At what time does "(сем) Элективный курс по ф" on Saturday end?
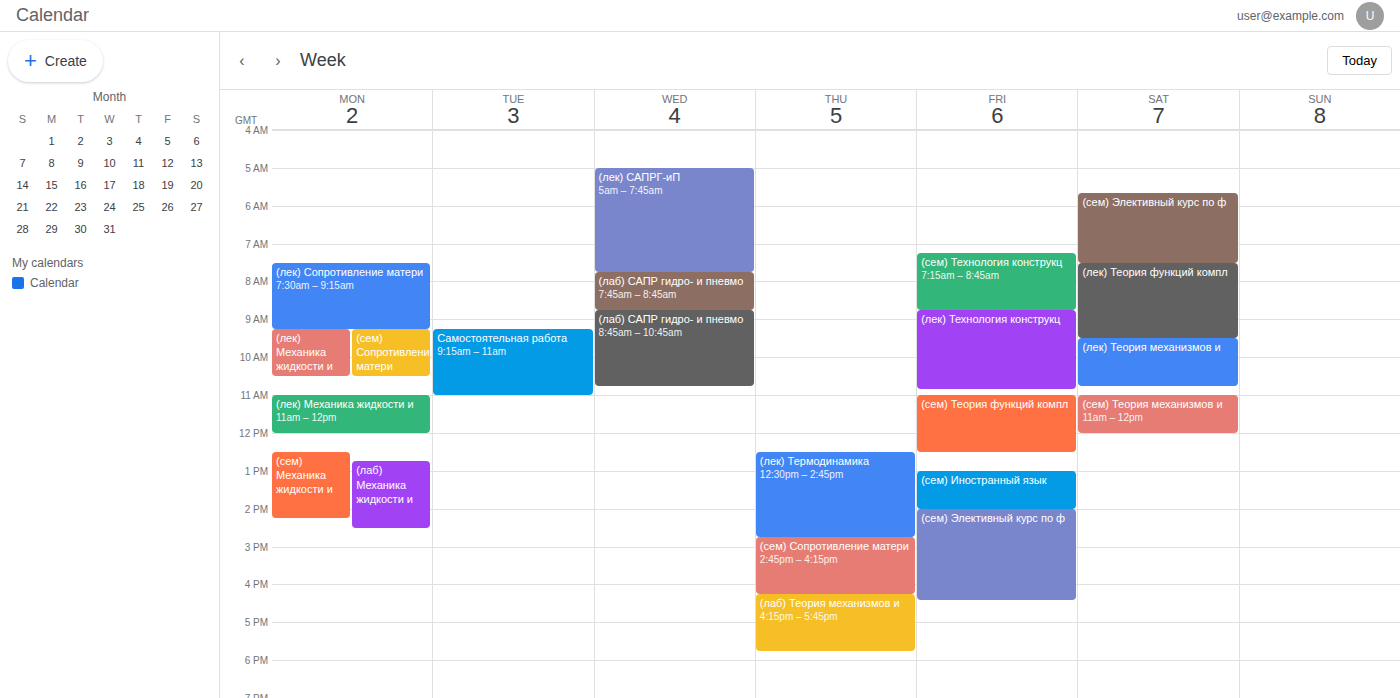
7:30 AM